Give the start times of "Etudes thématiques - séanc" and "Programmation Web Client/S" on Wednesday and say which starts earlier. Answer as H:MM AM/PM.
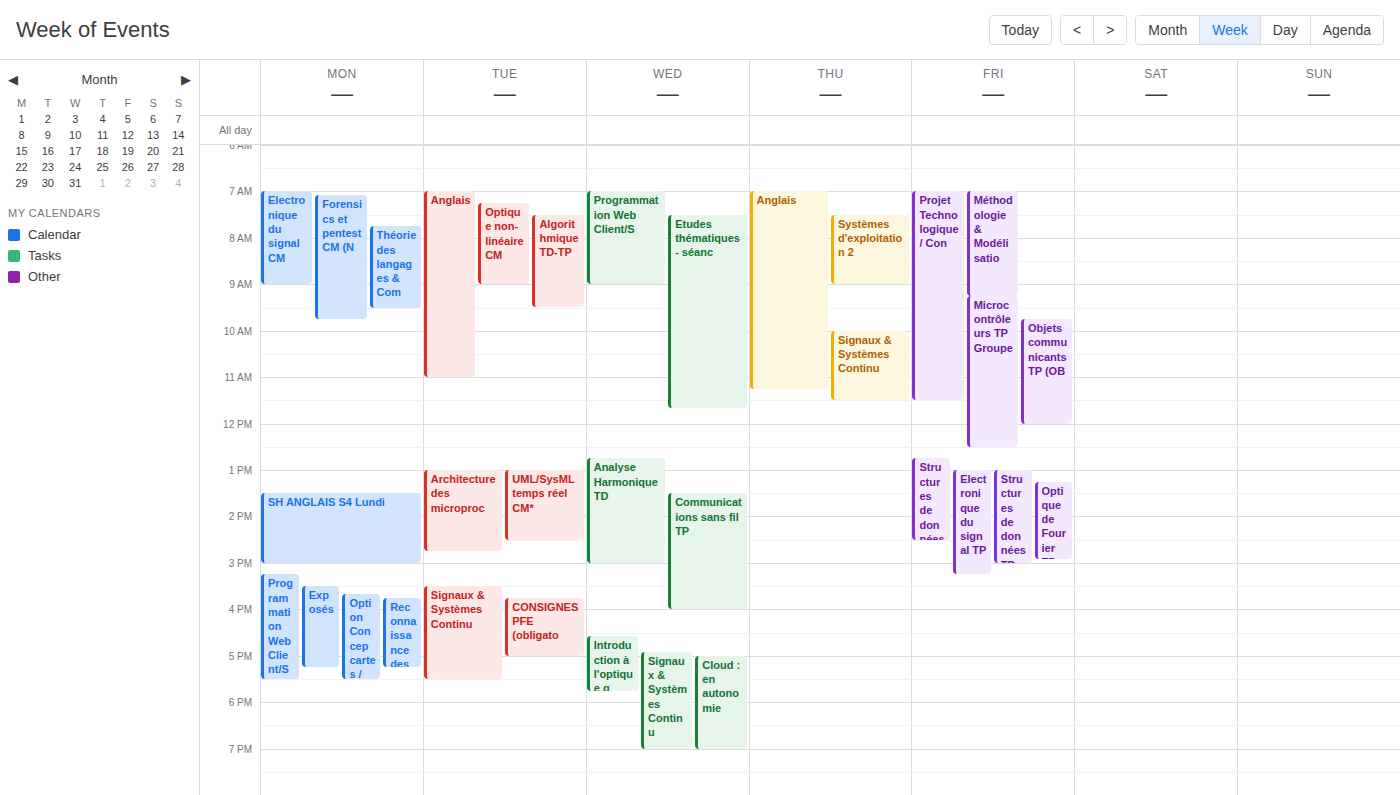
"Programmation Web Client/S" 7:00 AM; "Etudes thématiques - séanc" 7:30 AM.